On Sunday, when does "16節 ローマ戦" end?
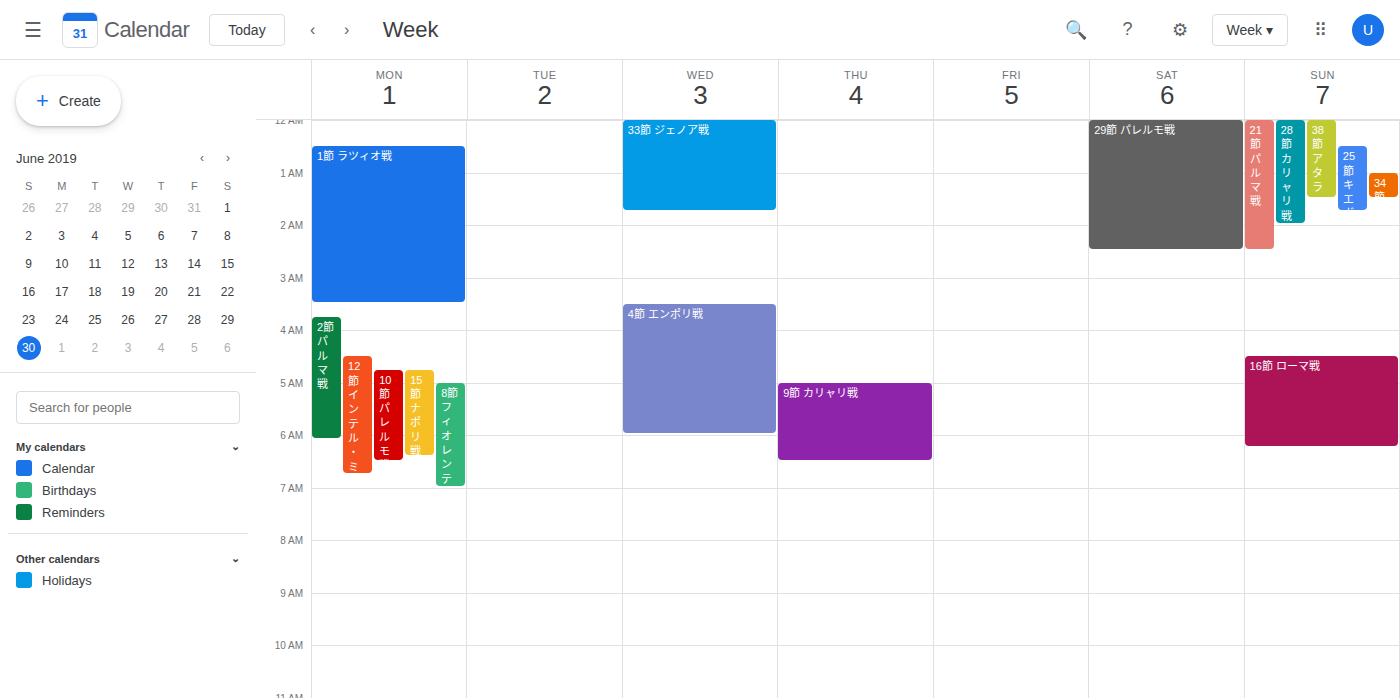
6:15 AM